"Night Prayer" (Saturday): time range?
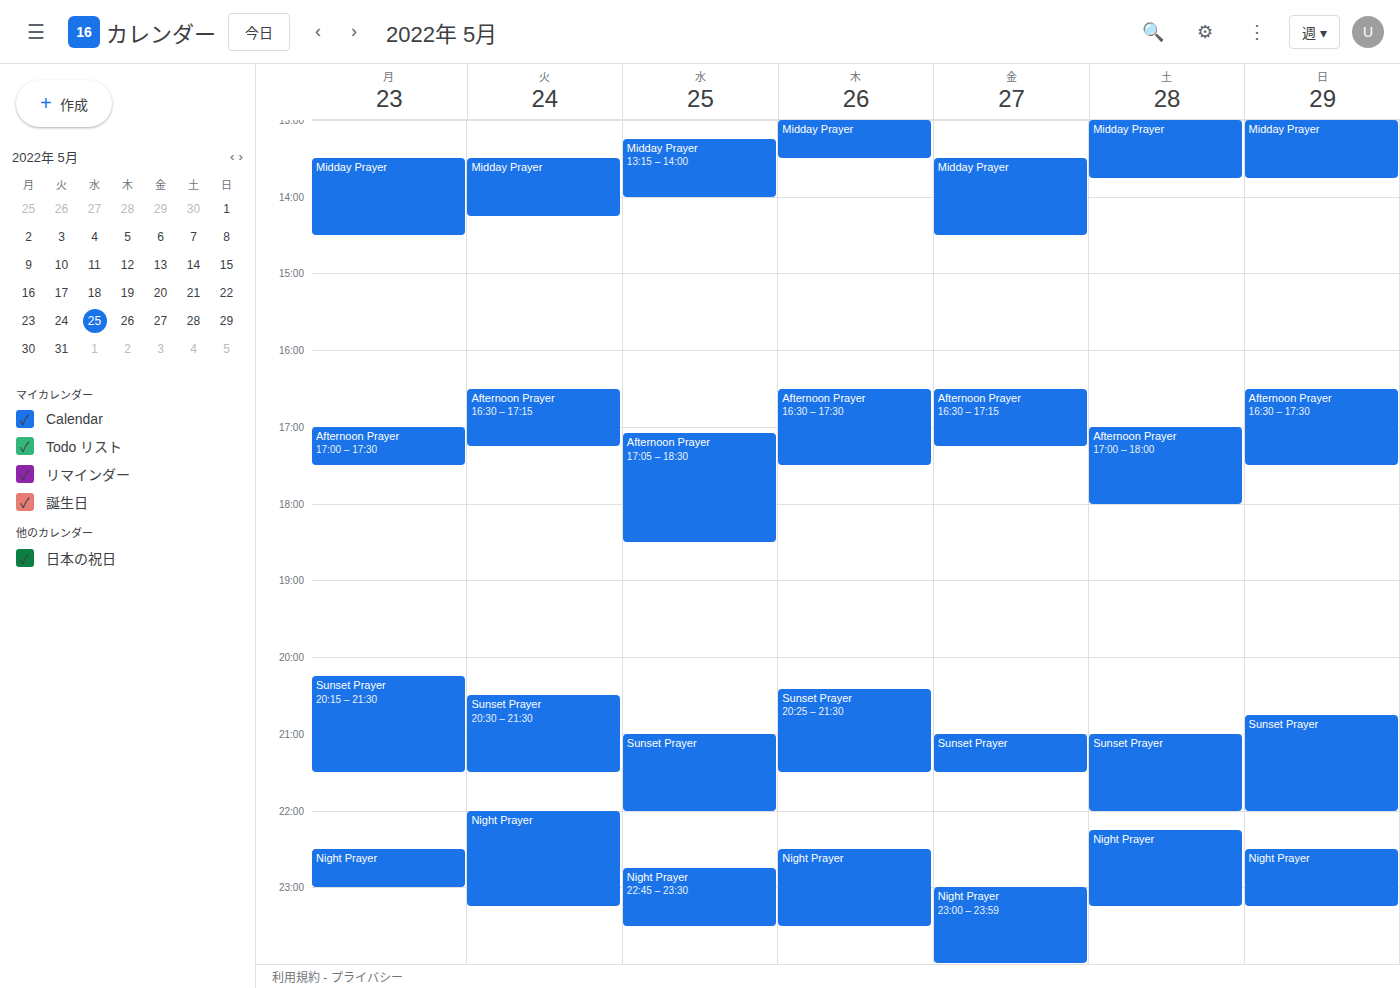
22:15 to 23:15